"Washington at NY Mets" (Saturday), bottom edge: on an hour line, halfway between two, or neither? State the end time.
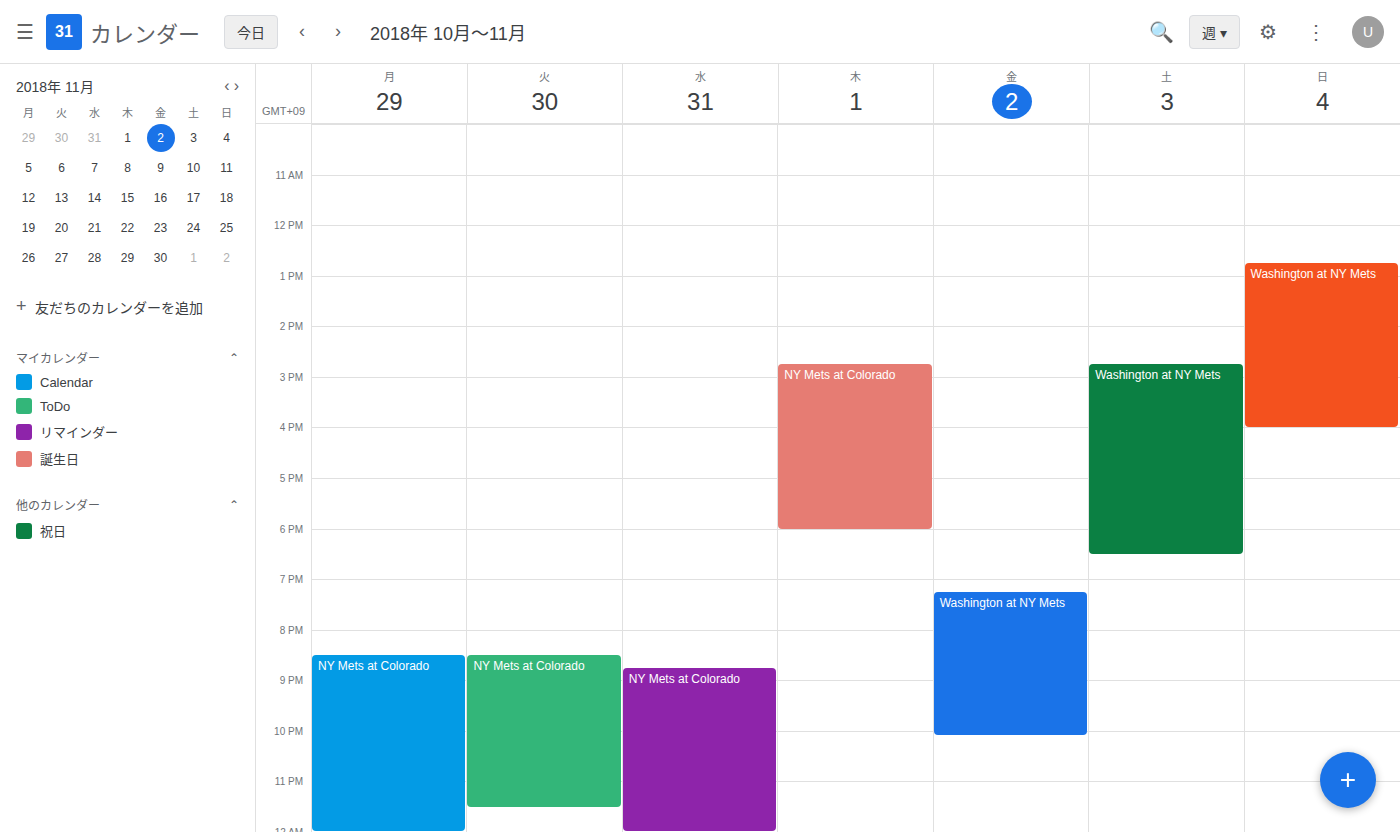
6:30 PM -- halfway between the 6 PM and 7 PM lines.